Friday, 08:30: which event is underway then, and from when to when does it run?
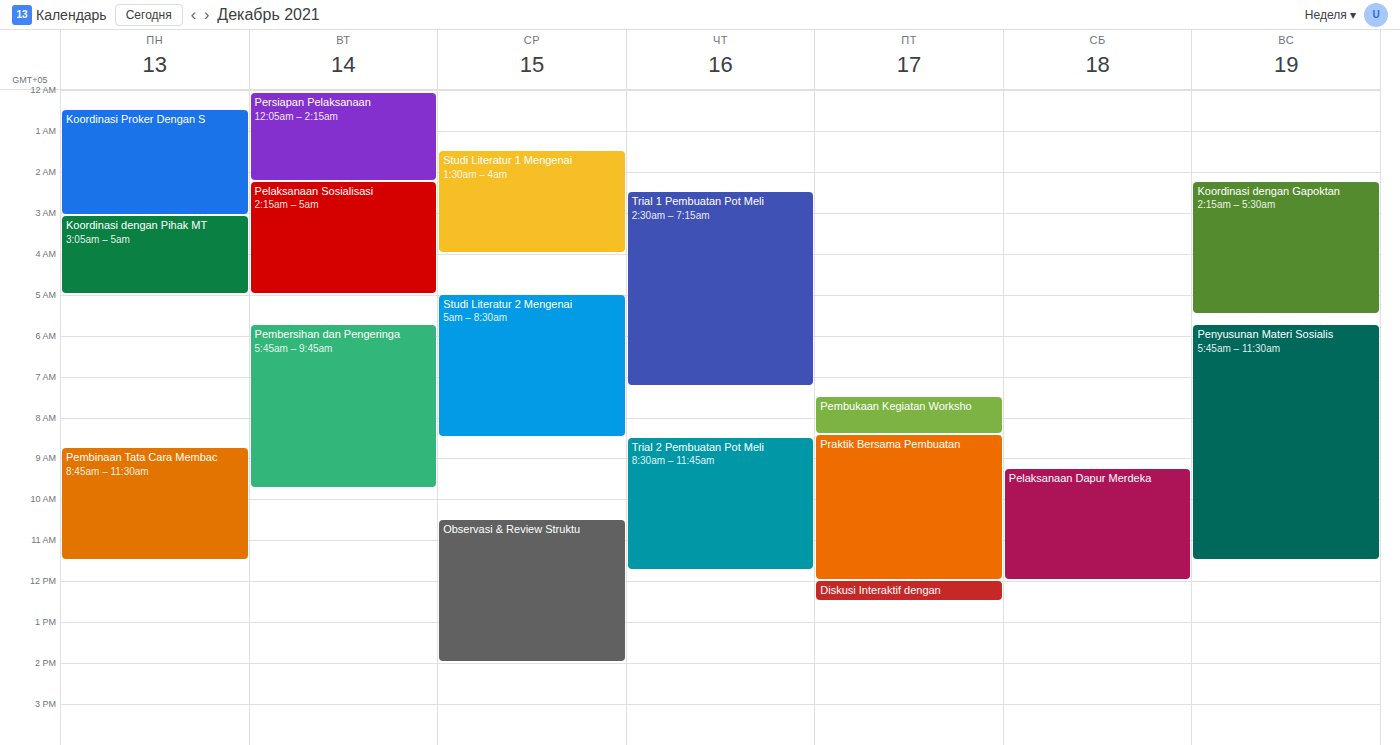
"Praktik Bersama Pembuatan", 08:25 to 12:00